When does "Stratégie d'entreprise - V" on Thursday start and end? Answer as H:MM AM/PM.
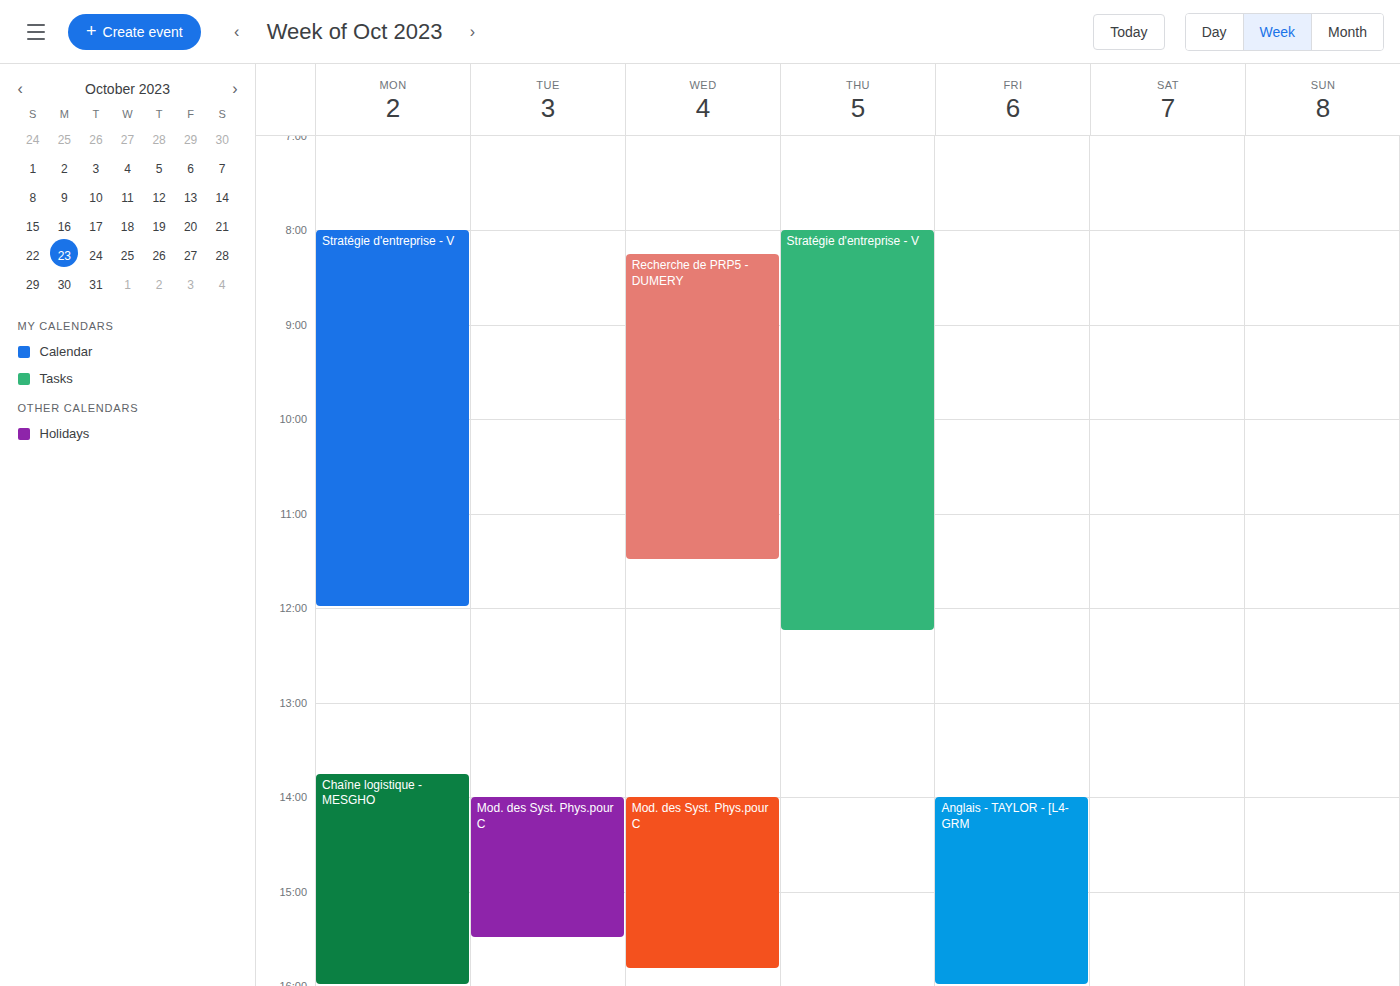
8:00 AM to 12:15 PM